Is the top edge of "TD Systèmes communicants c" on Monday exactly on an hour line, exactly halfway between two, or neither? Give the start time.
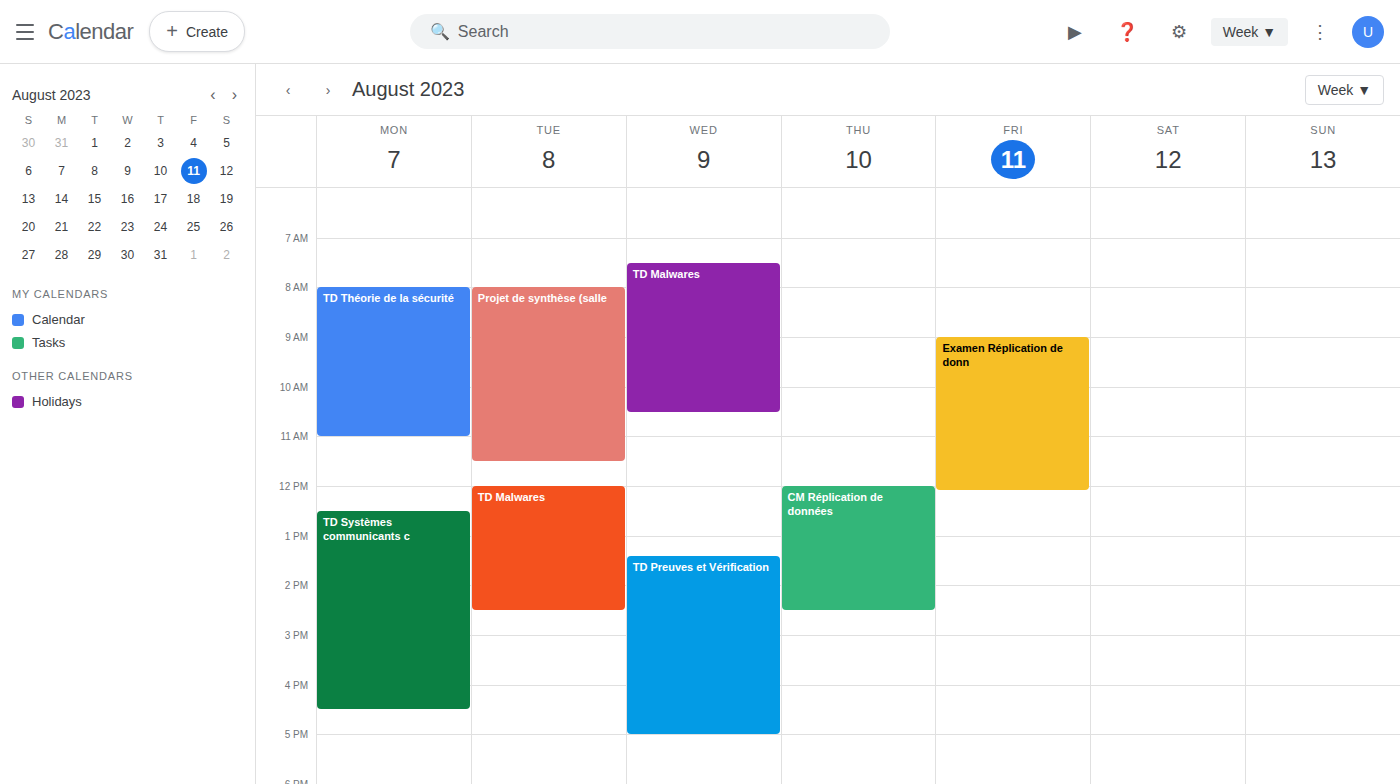
12:30 PM -- halfway between the 12 PM and 1 PM lines.